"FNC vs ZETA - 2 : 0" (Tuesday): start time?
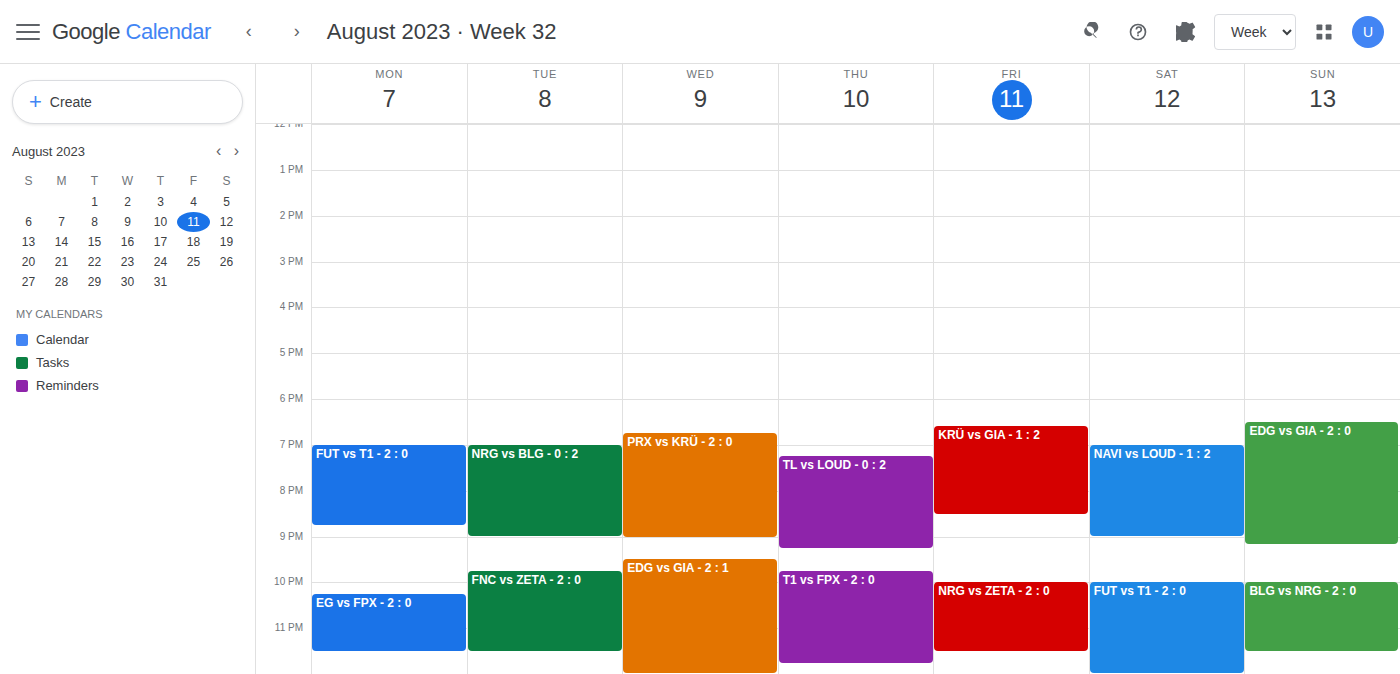
9:45 PM